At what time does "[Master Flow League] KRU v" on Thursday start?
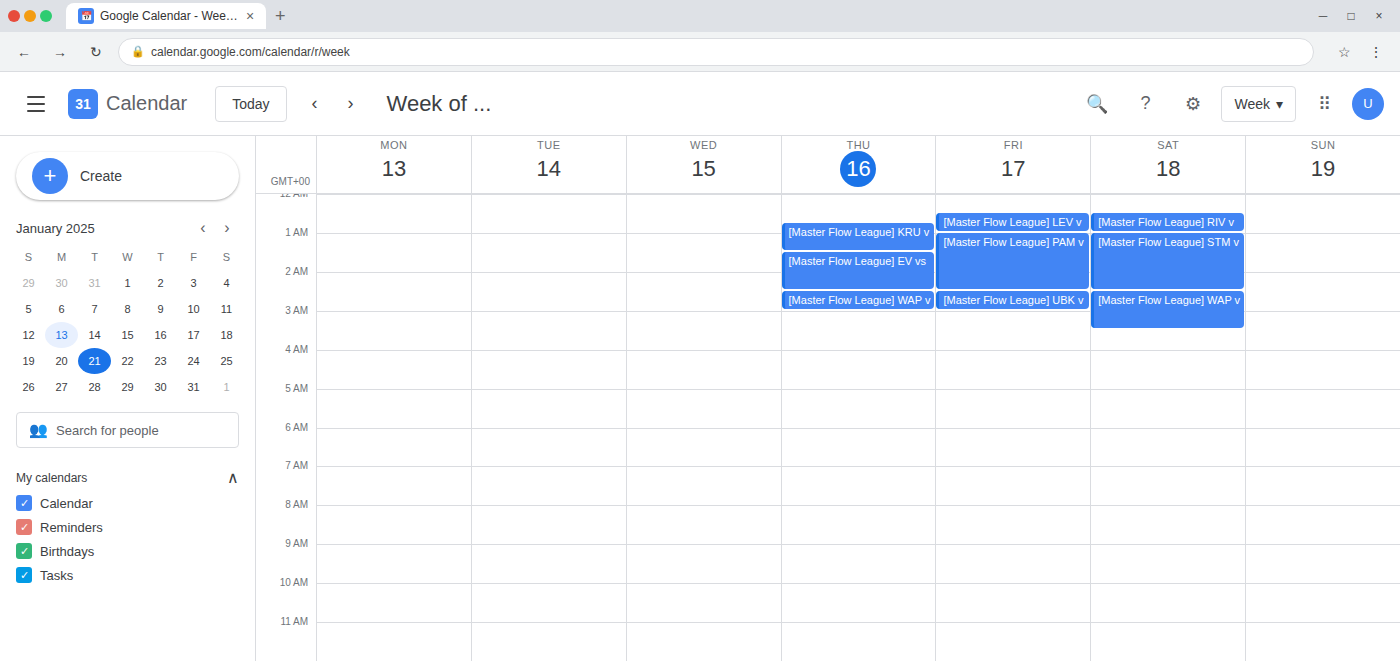
12:45 AM